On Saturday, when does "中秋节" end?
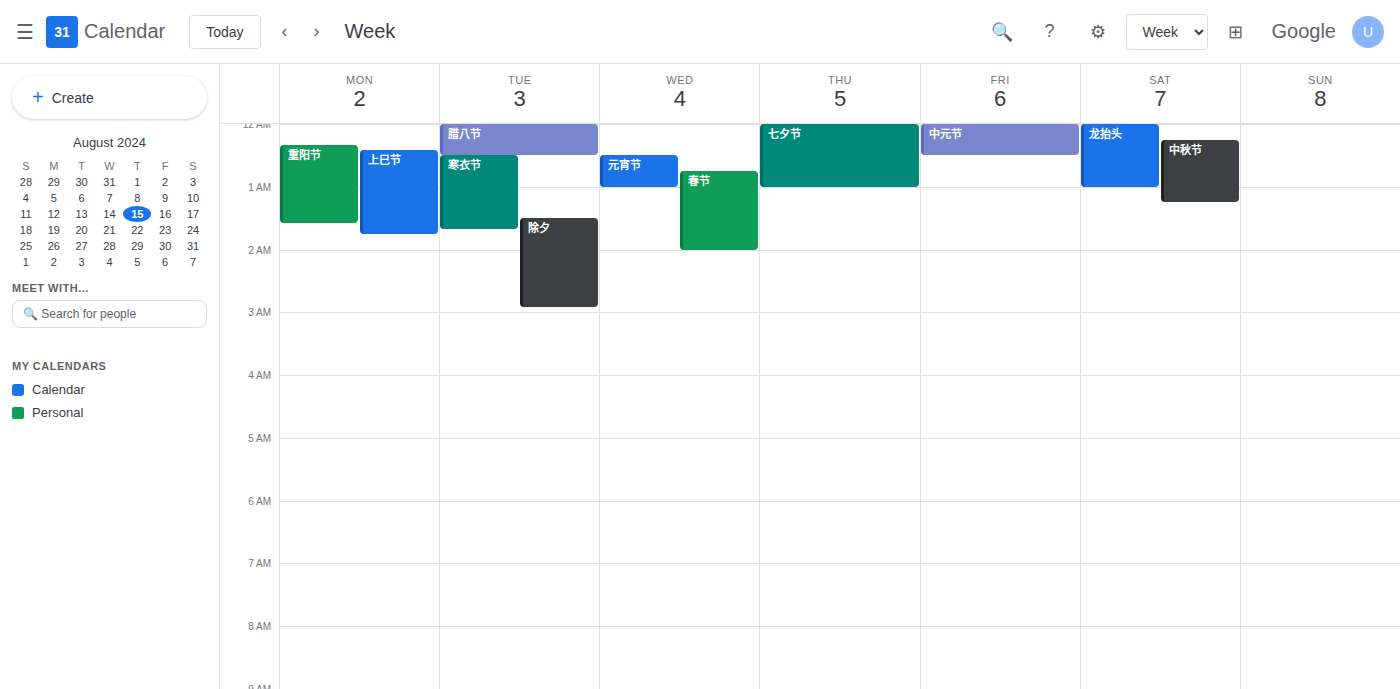
1:15 AM